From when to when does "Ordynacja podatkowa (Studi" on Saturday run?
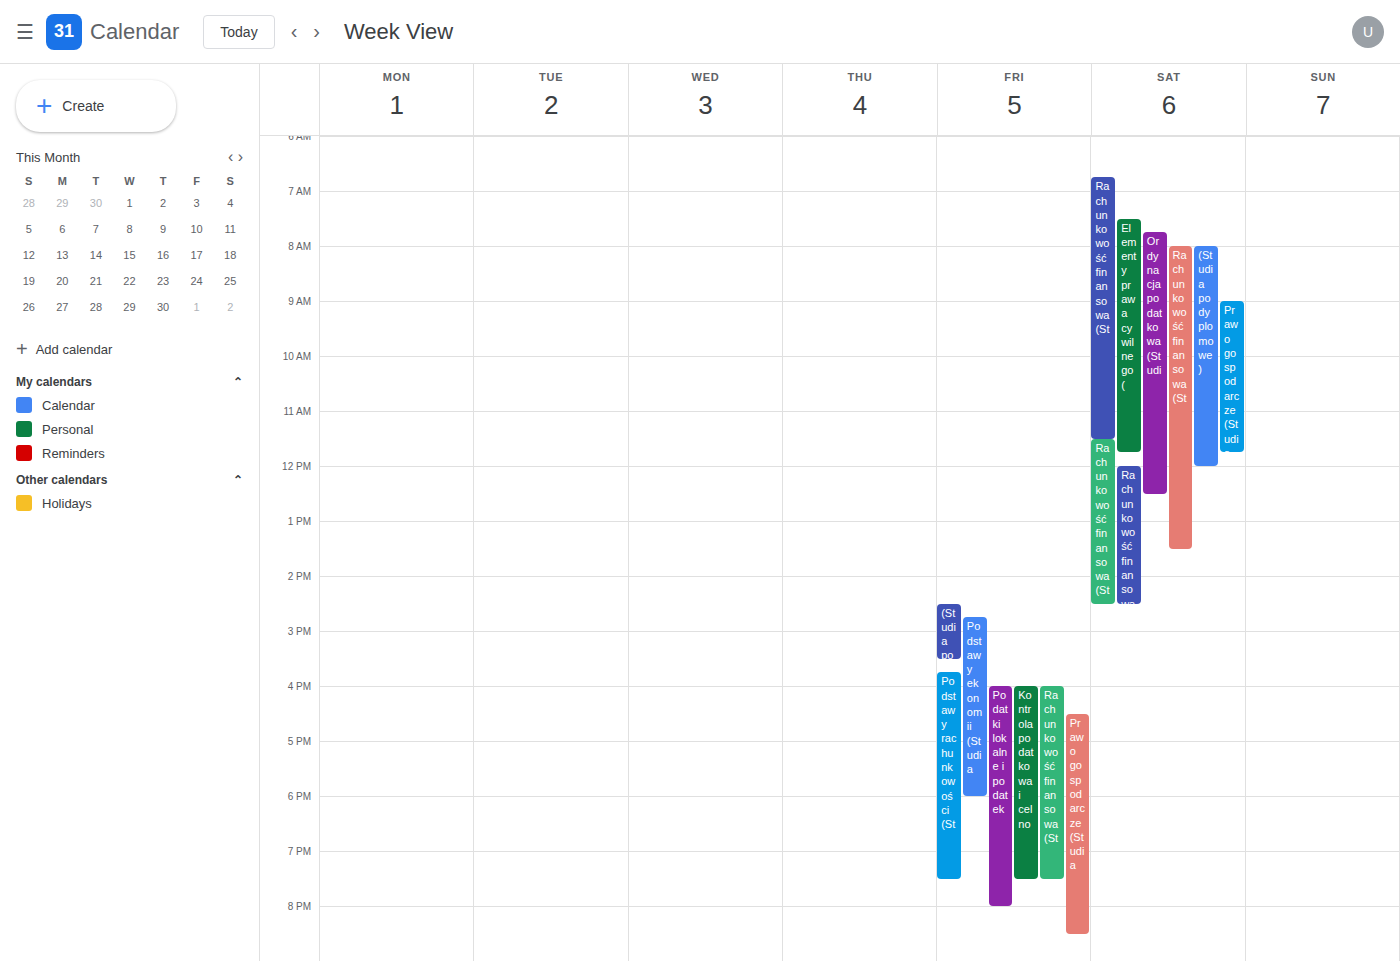
07:45 to 12:30